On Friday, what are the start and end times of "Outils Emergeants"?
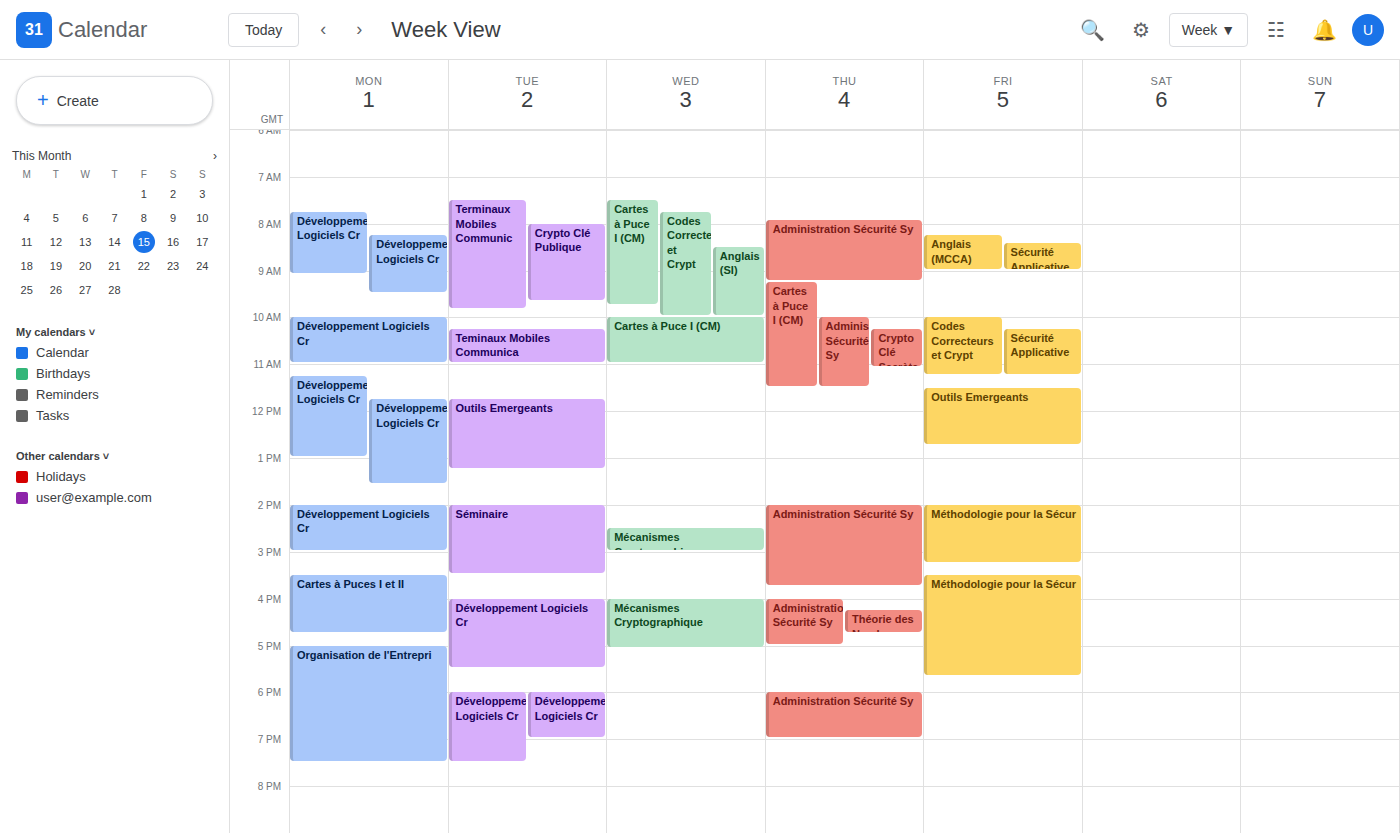
11:30 AM to 12:45 PM